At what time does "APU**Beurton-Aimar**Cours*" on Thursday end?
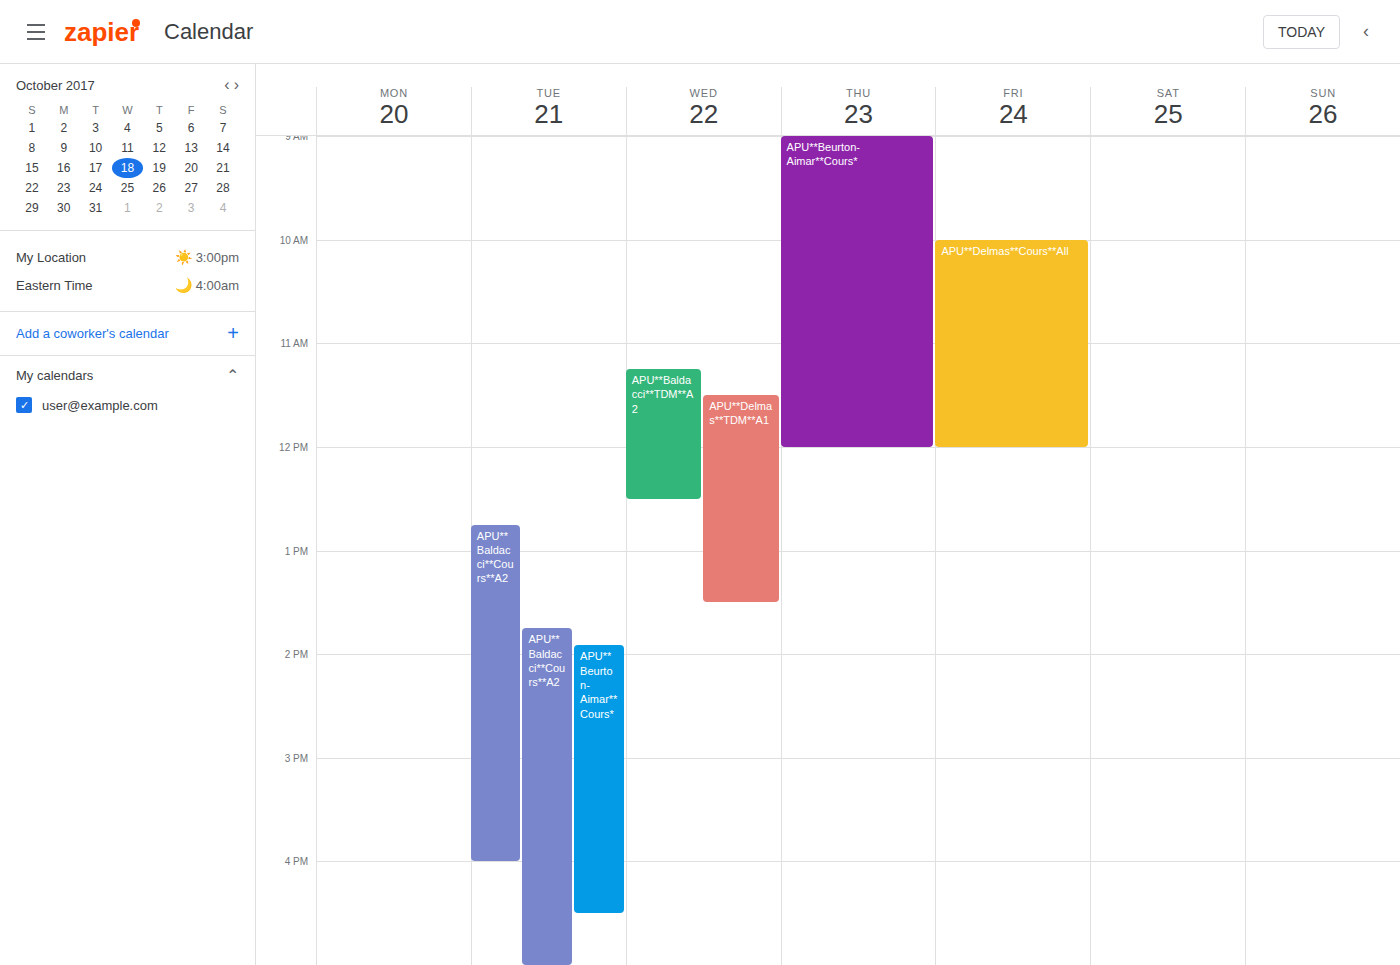
12:00